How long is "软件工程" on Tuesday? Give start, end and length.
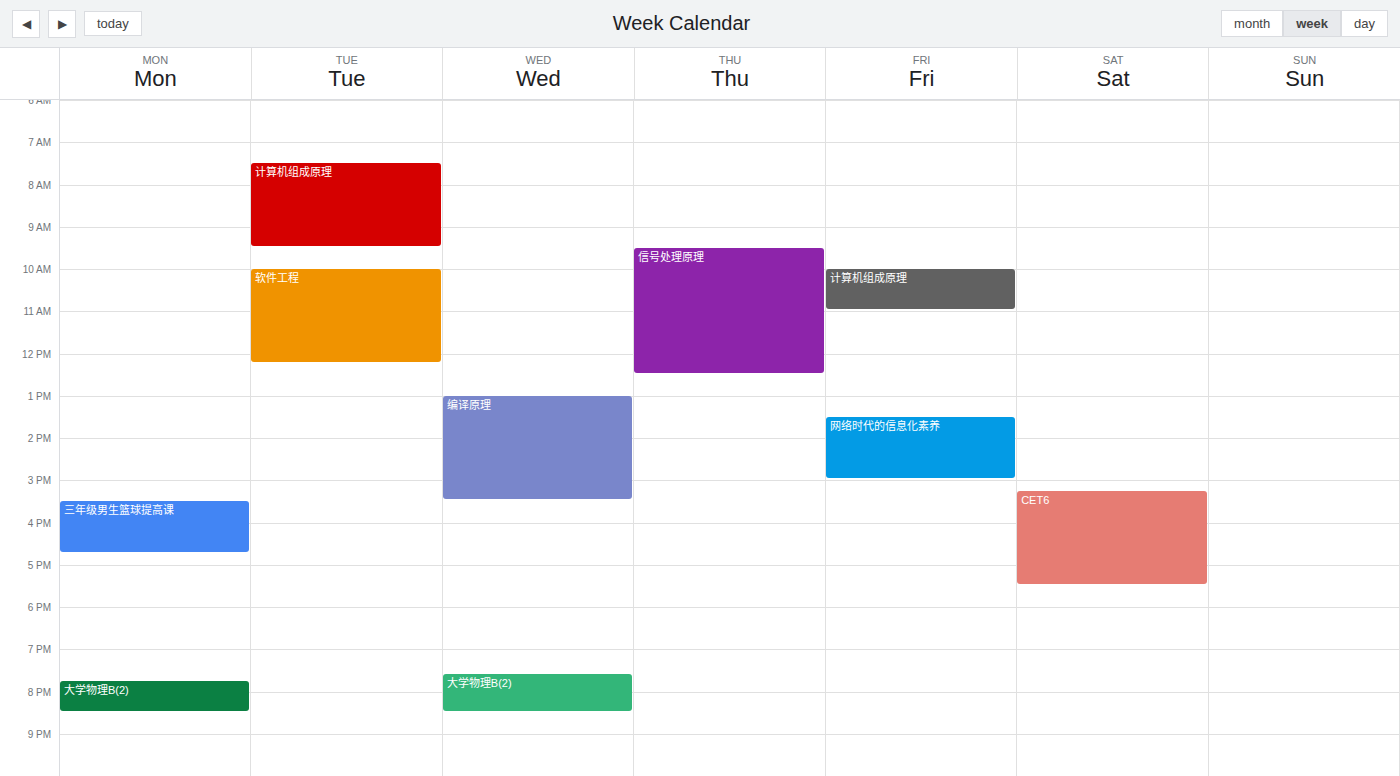
10:00 AM to 12:15 PM, 2 hours 15 minutes